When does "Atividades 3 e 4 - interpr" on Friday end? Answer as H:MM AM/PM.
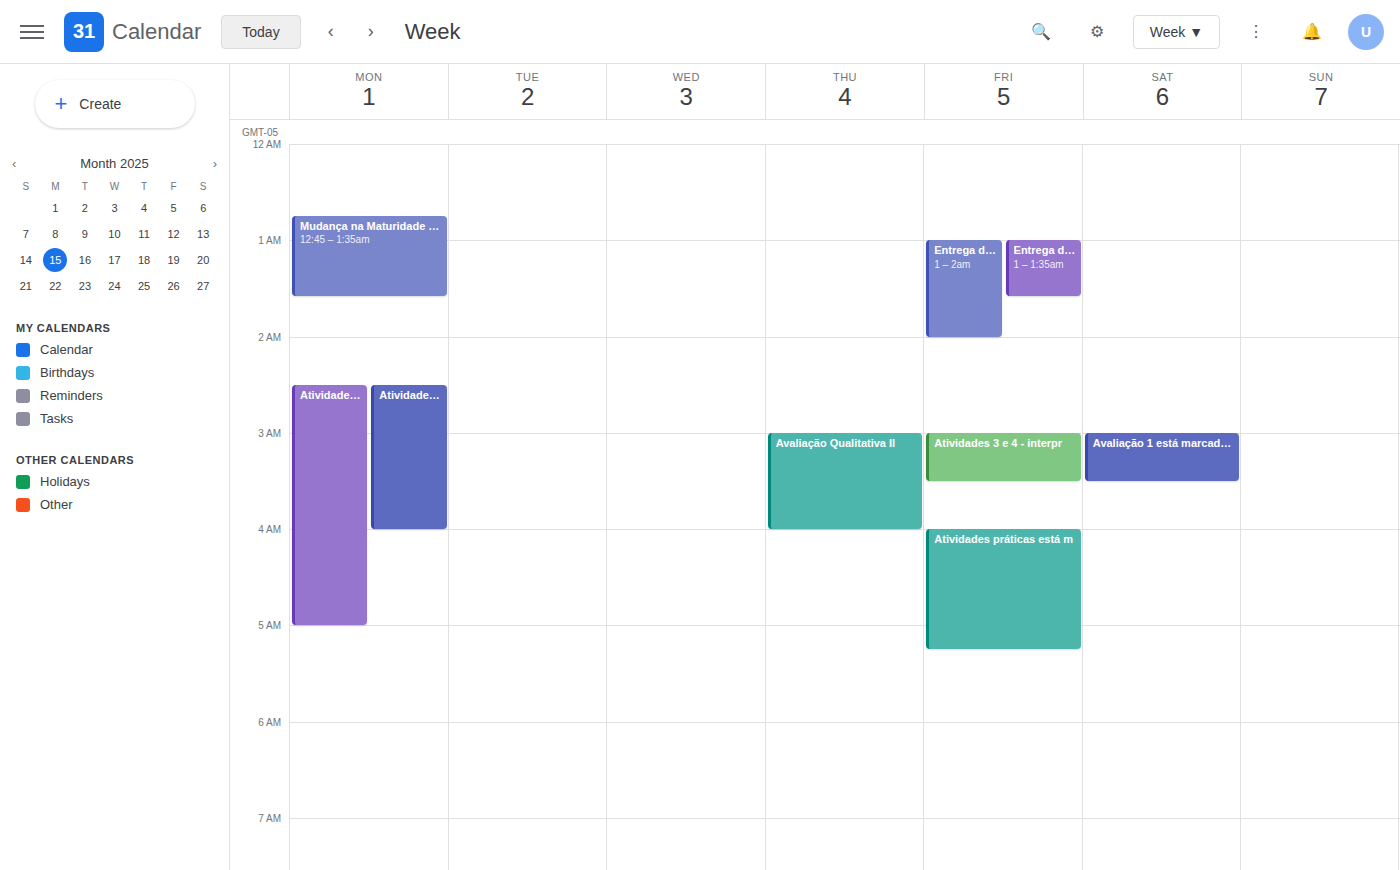
3:30 AM